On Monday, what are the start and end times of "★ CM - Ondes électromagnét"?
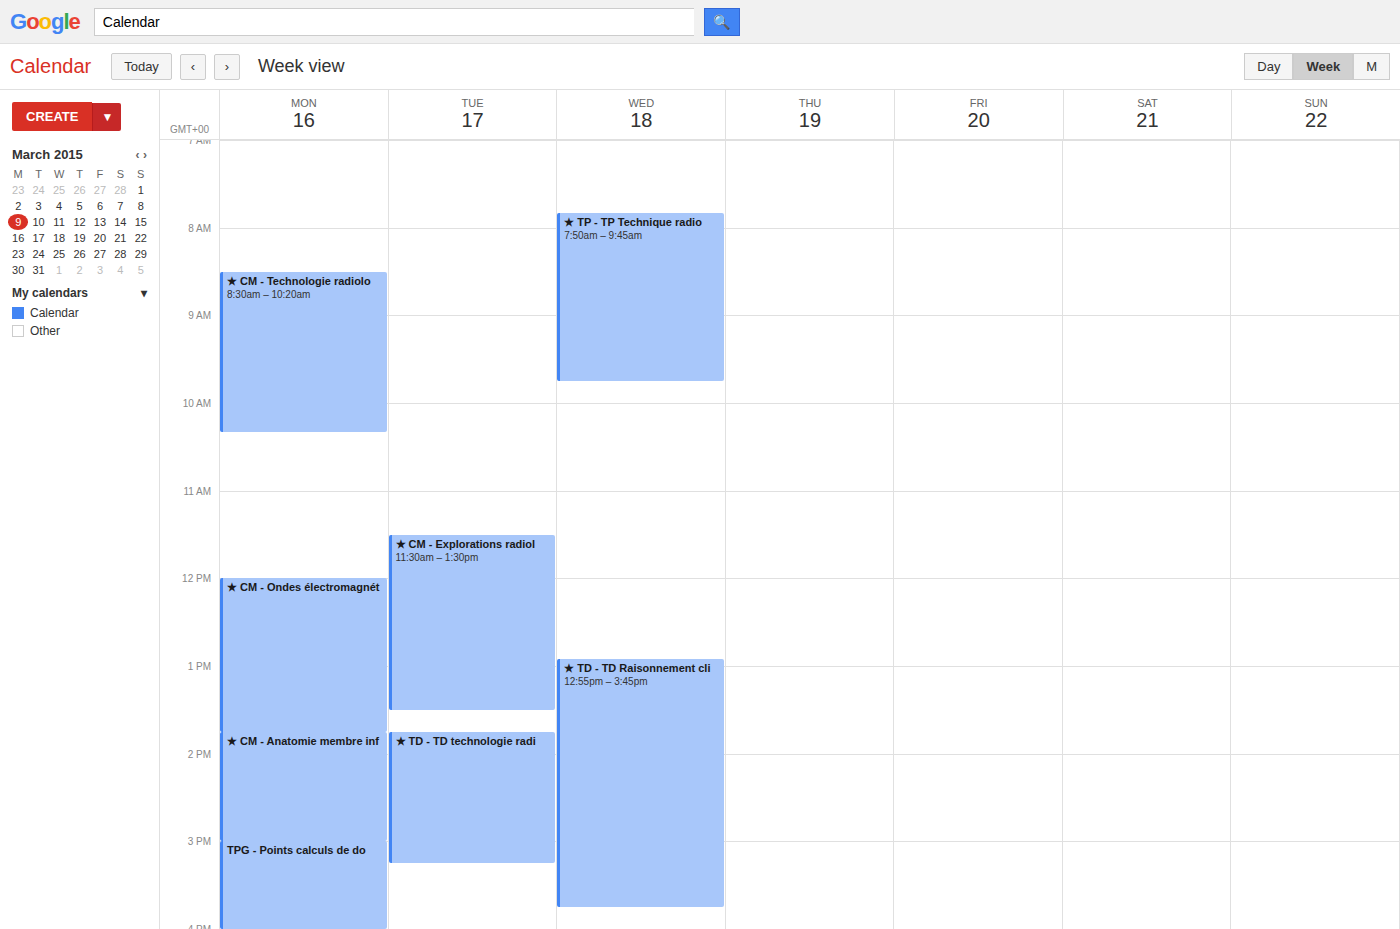
12:00 to 13:45